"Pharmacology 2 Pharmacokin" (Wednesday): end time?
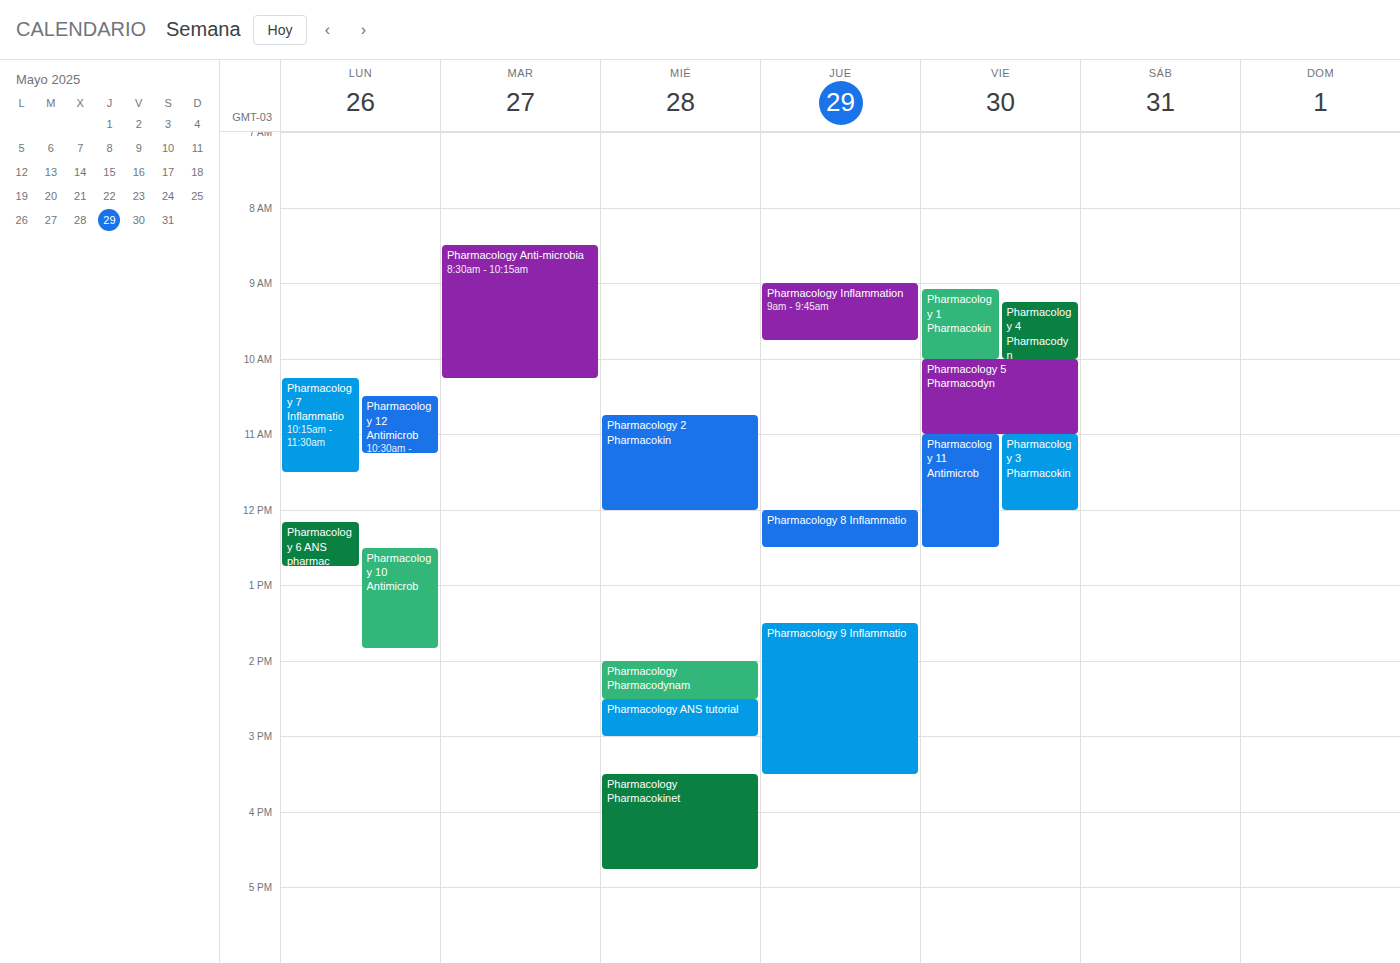
12:00 PM